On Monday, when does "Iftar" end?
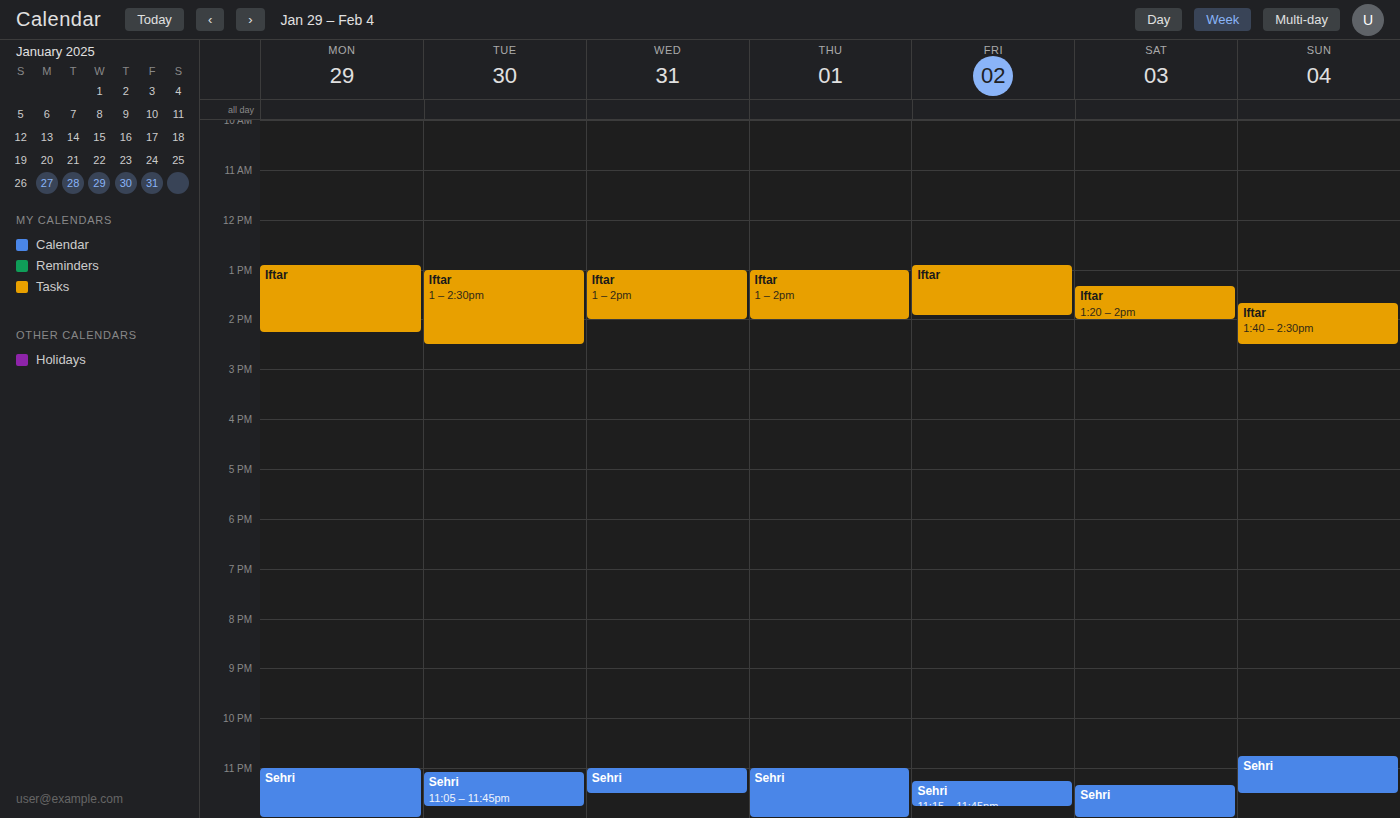
2:15 PM